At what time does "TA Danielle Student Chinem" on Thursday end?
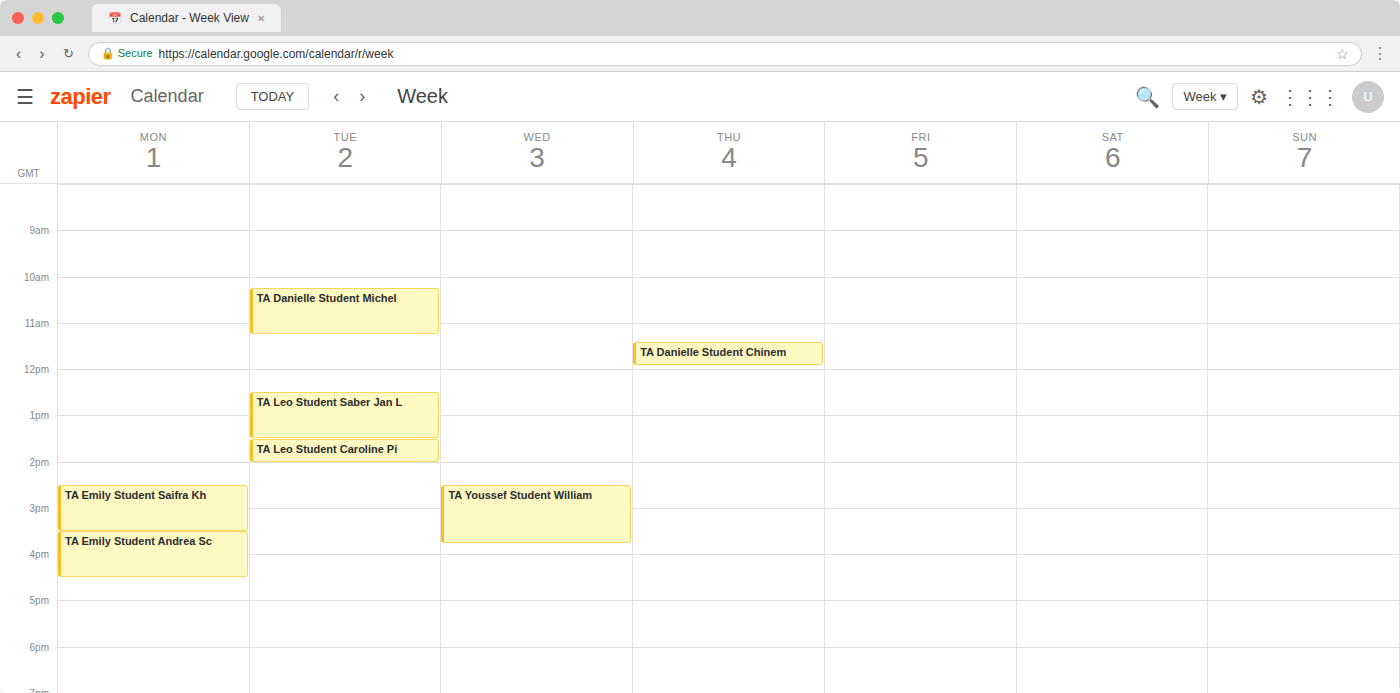
11:55 AM